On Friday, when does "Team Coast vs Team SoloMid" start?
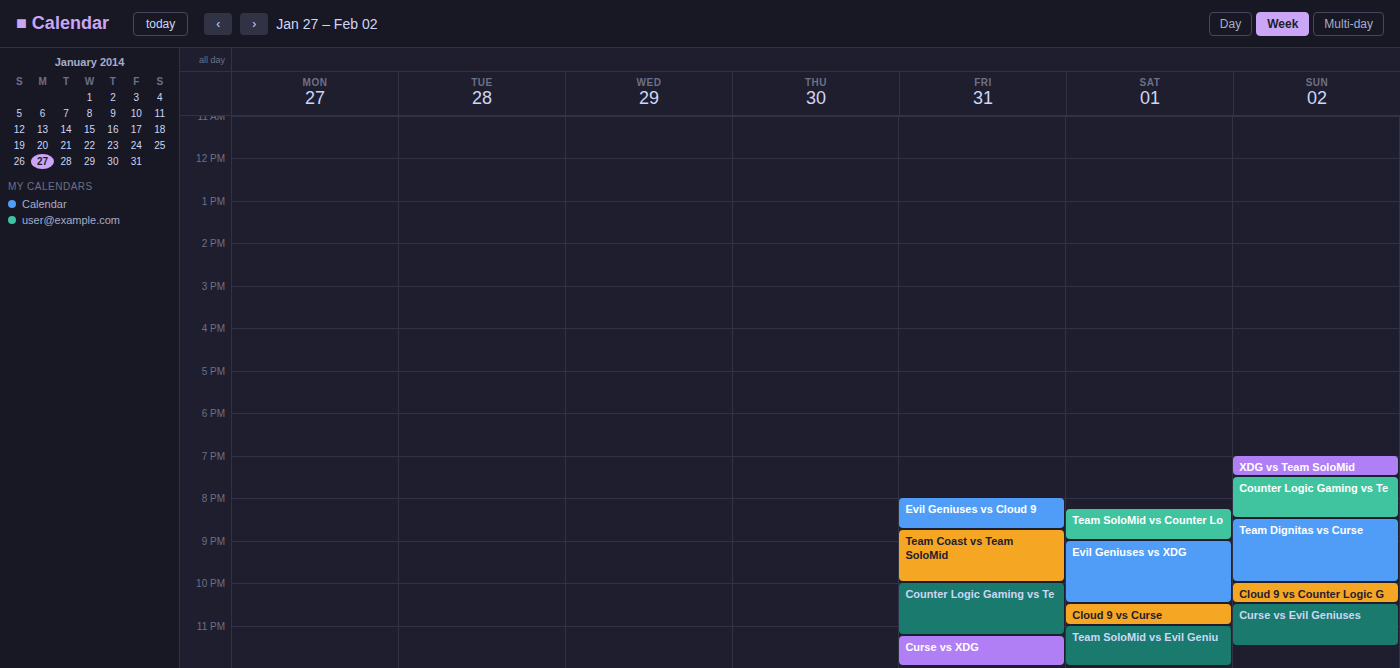
8:45 PM